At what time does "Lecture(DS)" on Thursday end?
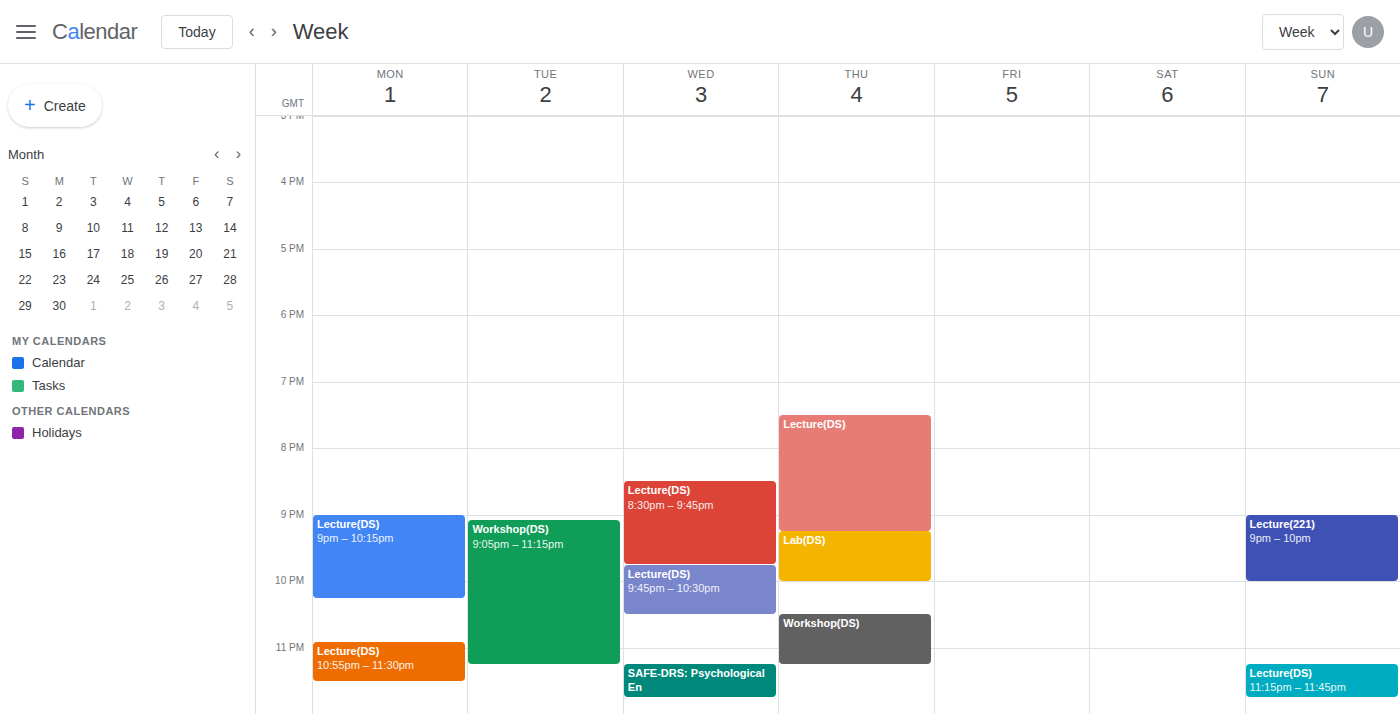
9:15 PM